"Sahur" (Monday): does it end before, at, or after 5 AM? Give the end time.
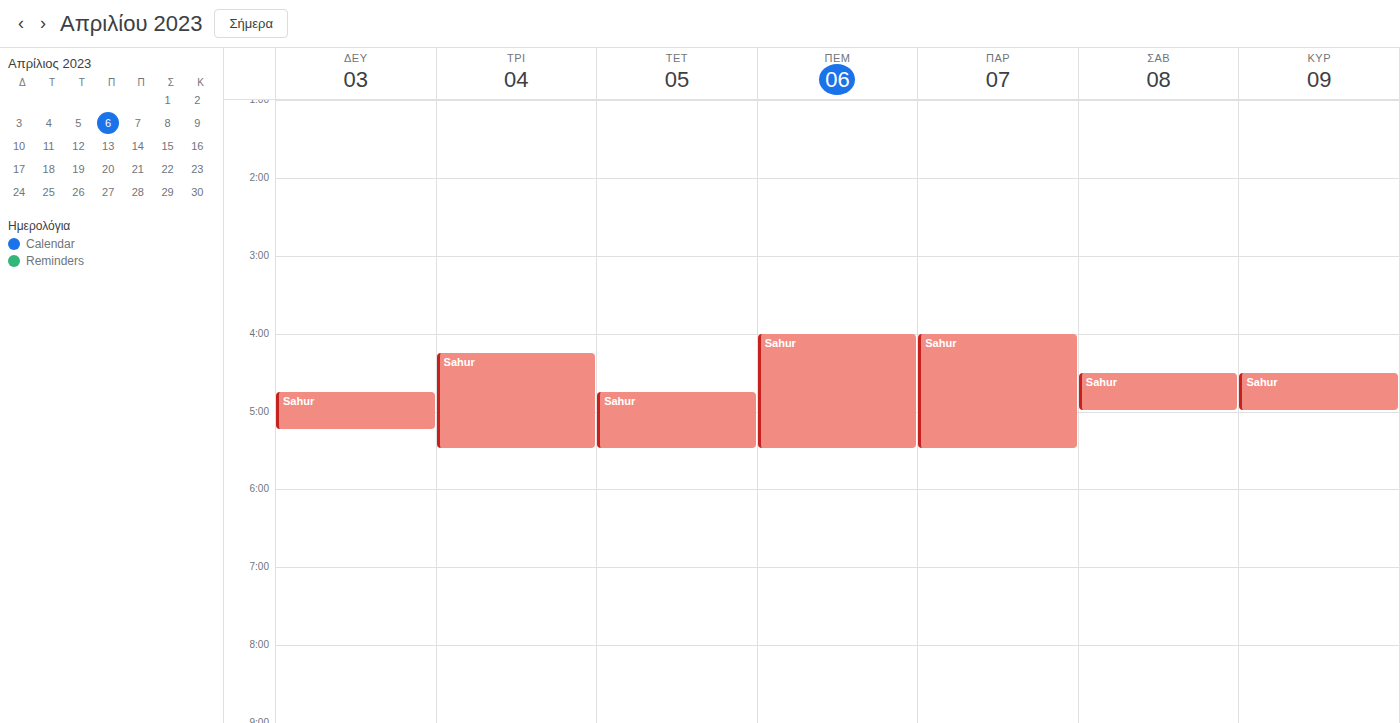
5:15 AM -- after 5 AM, 15 minutes below the 5 AM line.